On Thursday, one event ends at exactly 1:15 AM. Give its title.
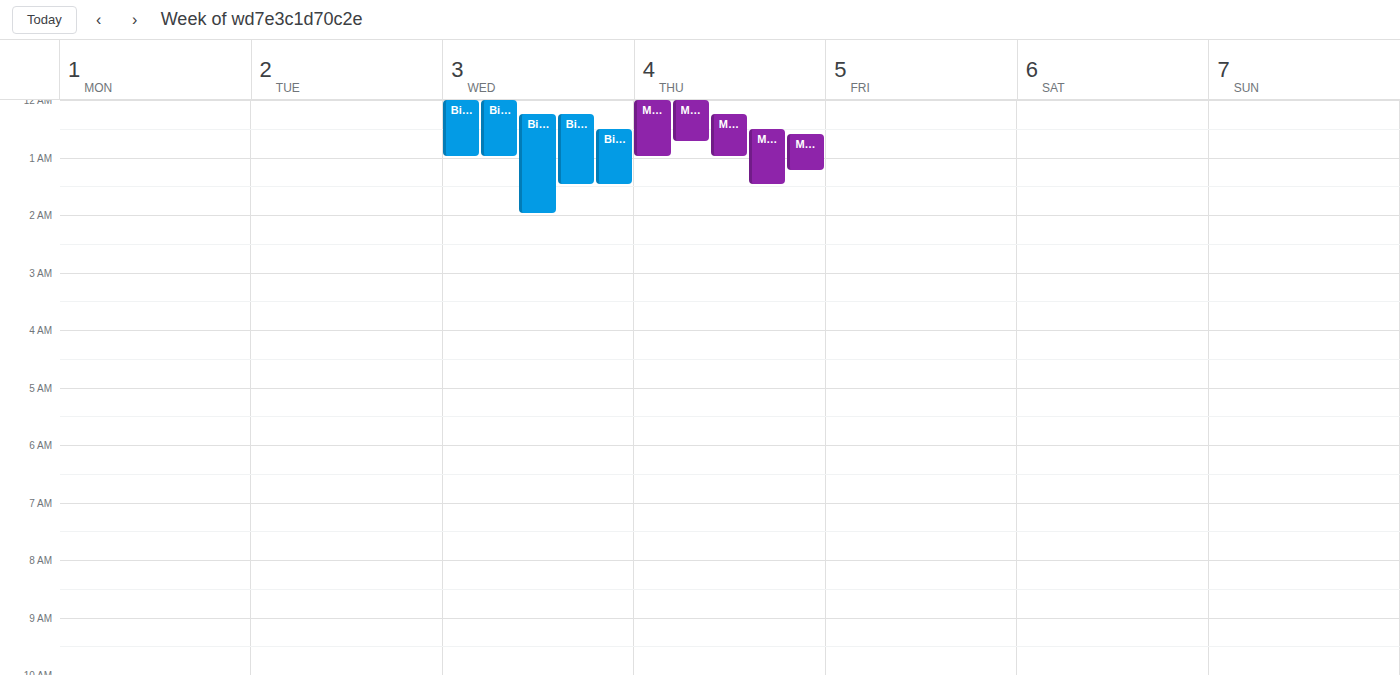
"Machine-Quiz-5"